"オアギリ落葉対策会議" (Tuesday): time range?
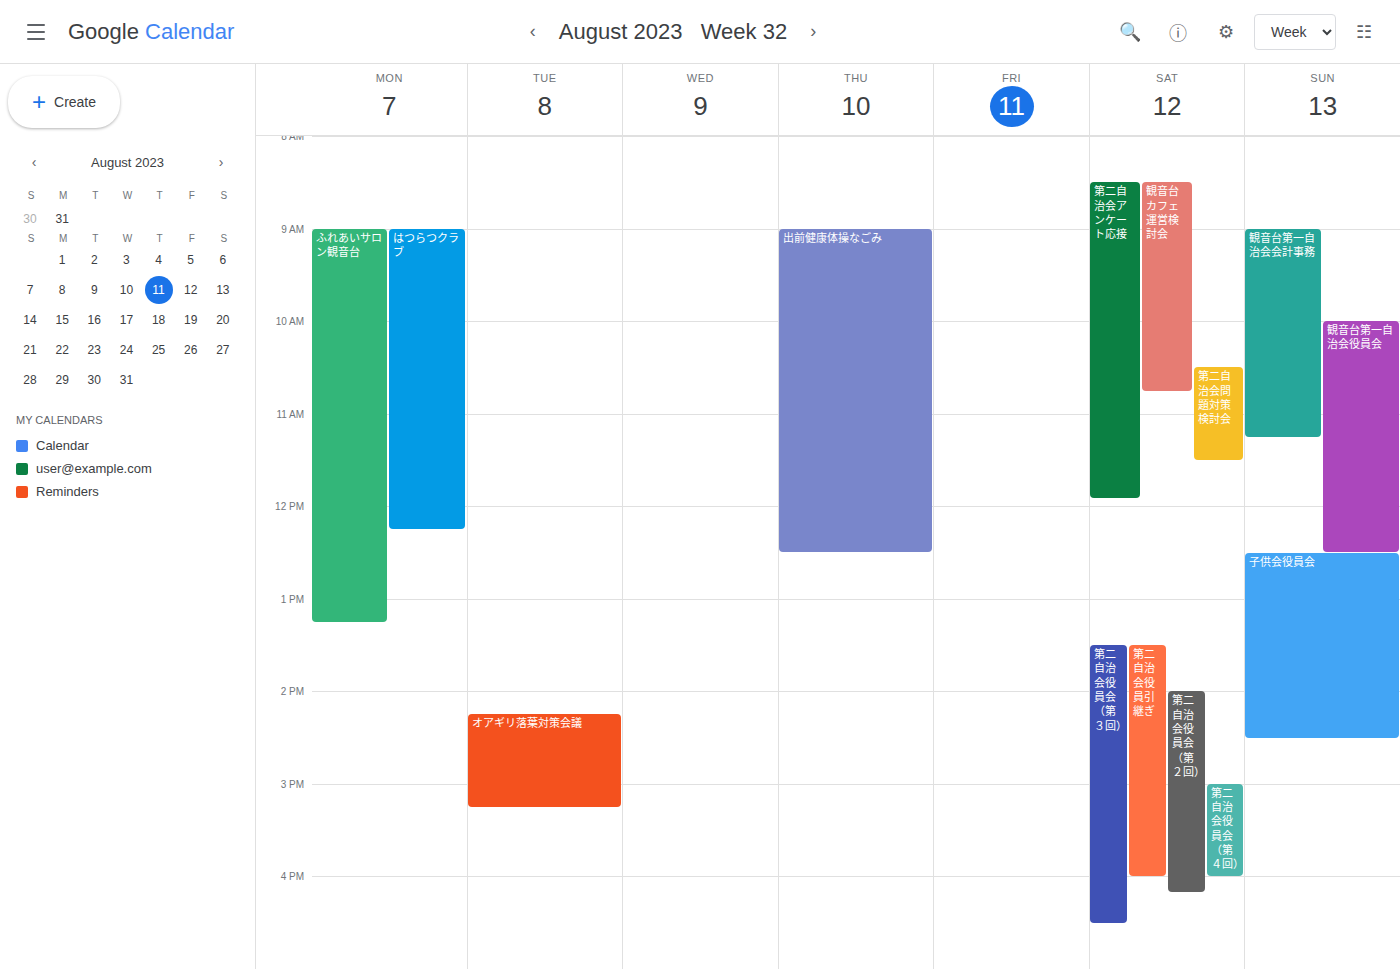
2:15 PM to 3:15 PM